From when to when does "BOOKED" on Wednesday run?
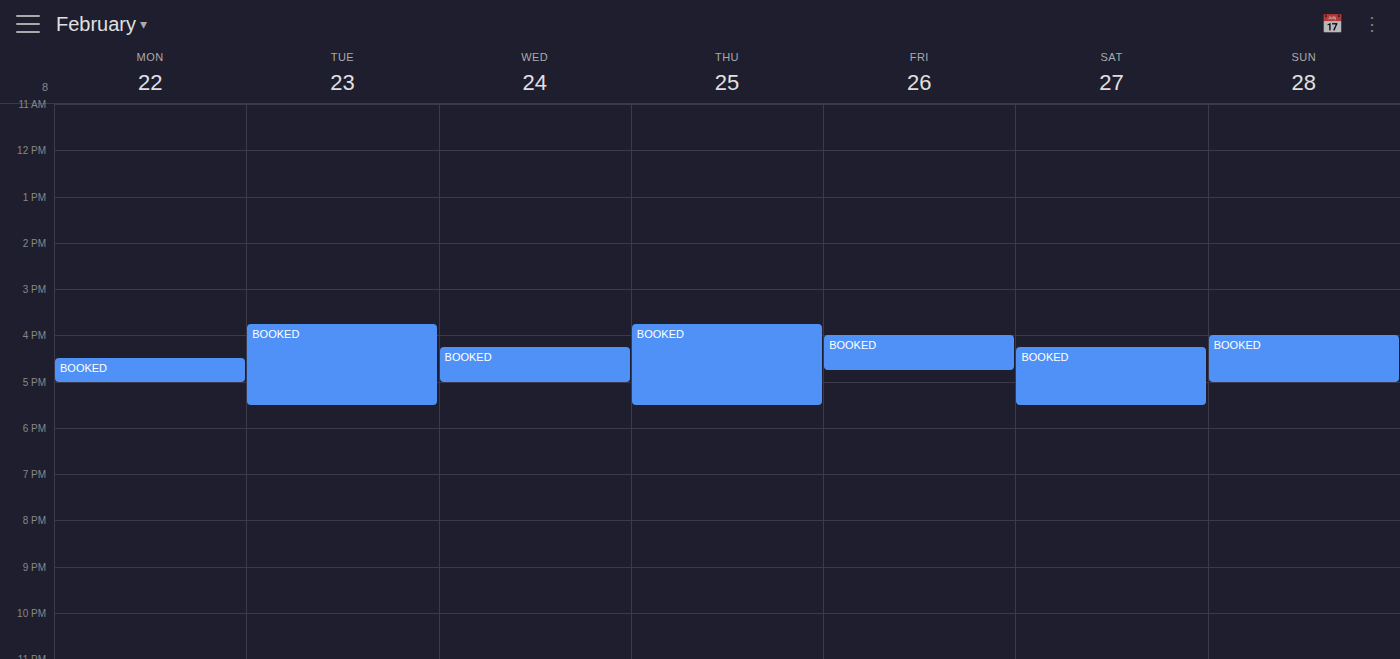
4:15 PM to 5:00 PM